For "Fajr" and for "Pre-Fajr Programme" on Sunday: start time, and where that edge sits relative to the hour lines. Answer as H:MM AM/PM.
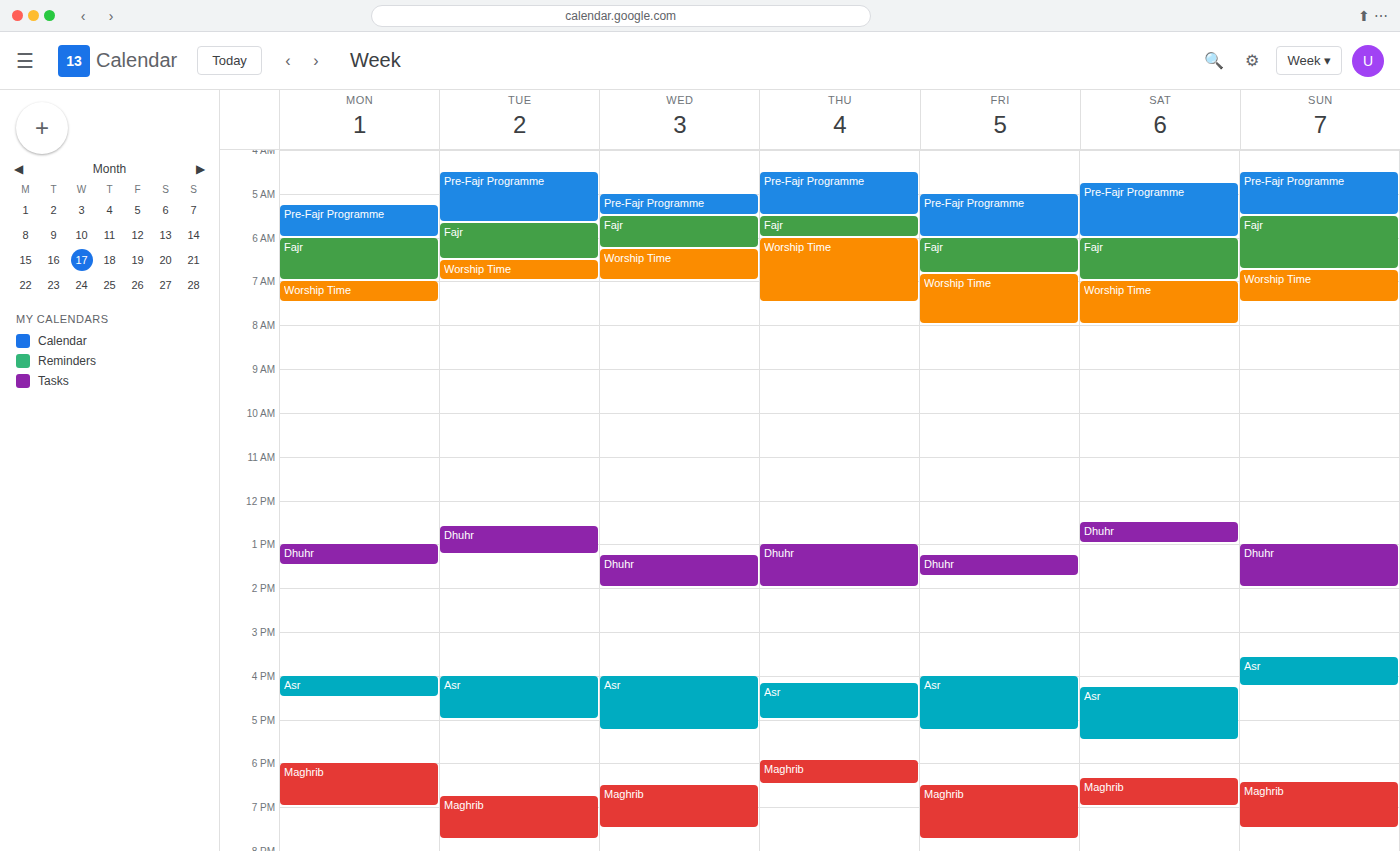
"Fajr": 5:30 AM, halfway between the 5 AM and 6 AM lines. "Pre-Fajr Programme": 4:30 AM, halfway between the 4 AM and 5 AM lines.